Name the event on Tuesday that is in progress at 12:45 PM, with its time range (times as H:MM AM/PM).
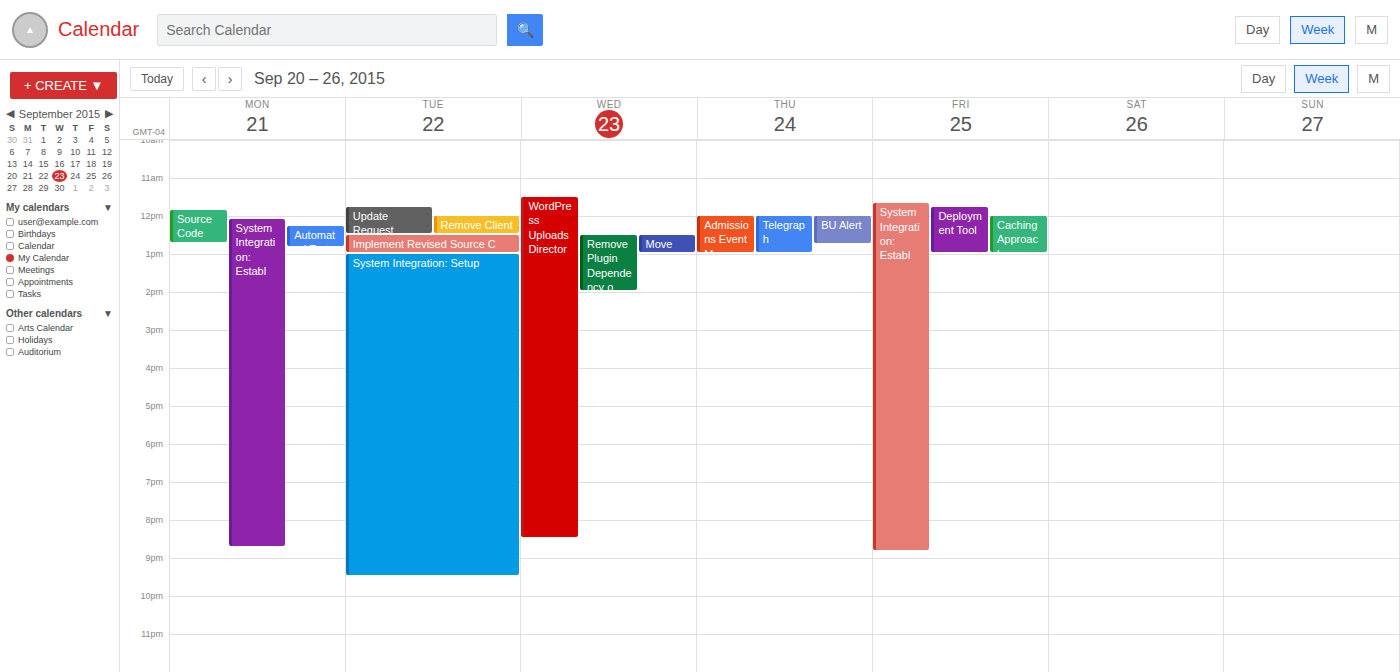
"Implement Revised Source C", 12:30 PM to 1:00 PM